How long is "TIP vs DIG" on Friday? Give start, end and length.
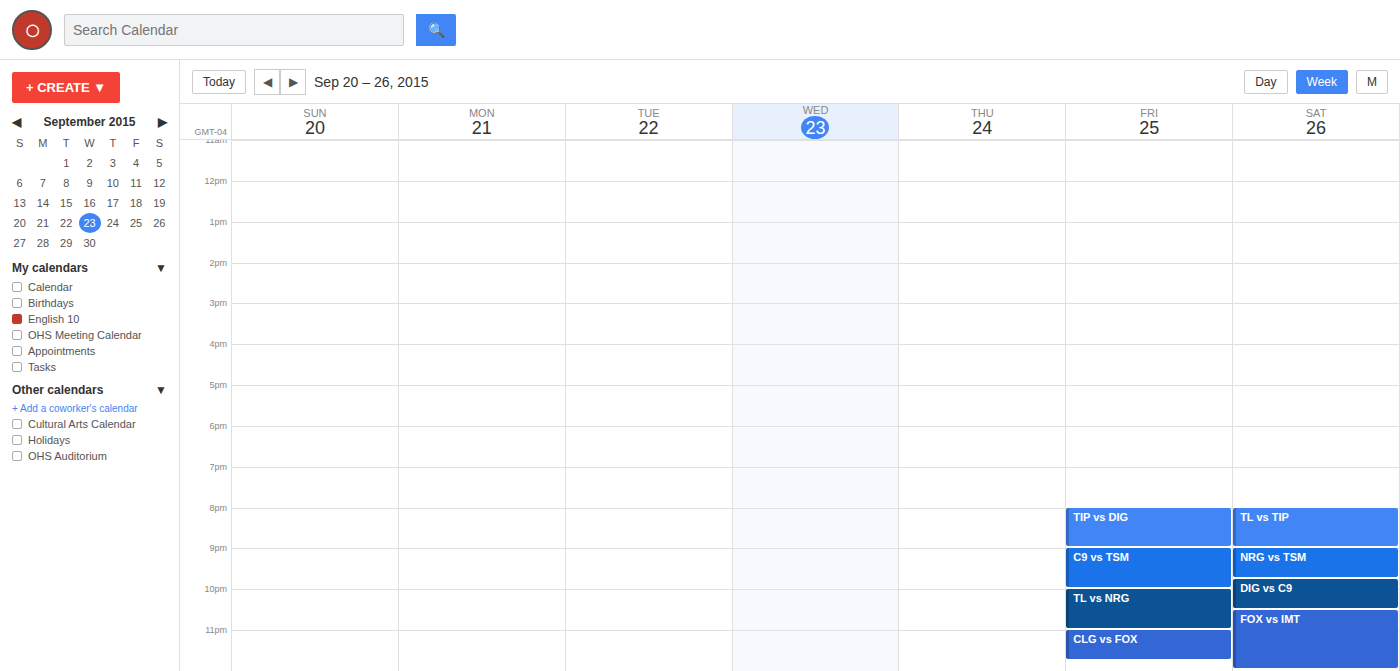
8:00 PM to 9:00 PM, 1 hour